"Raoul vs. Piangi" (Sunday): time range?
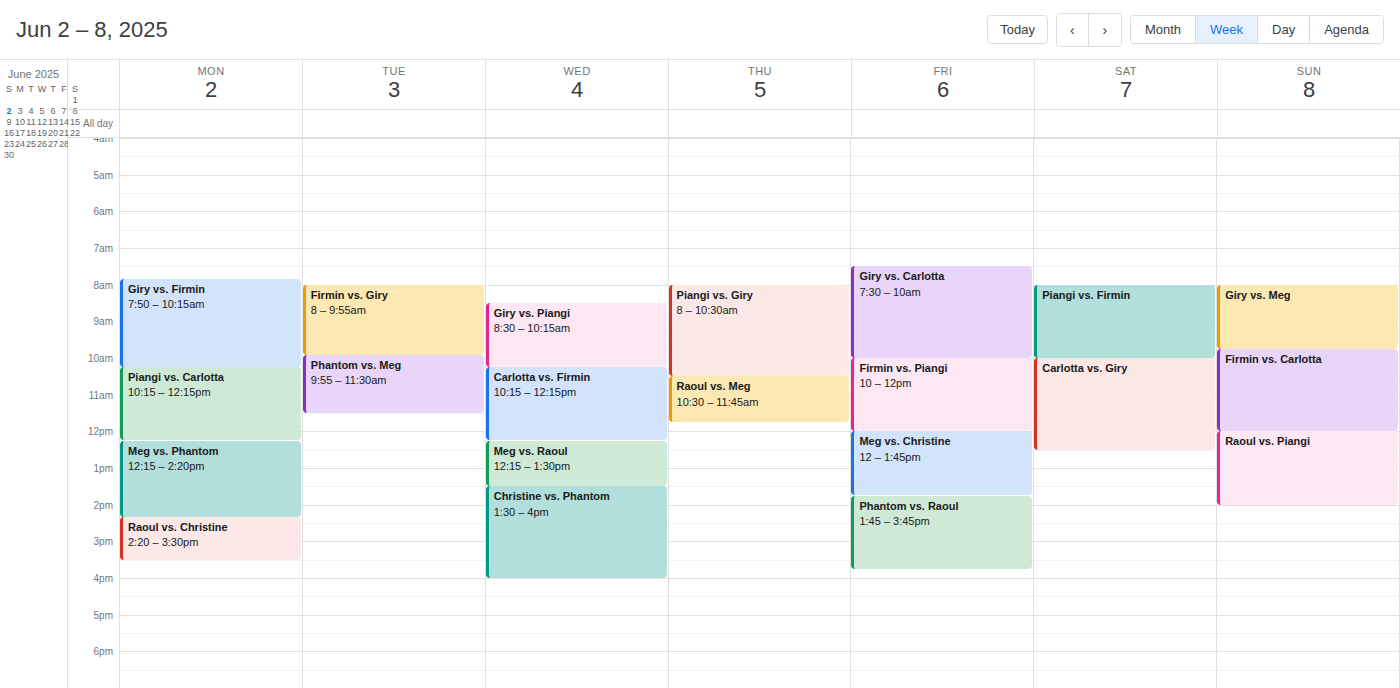
12:00 PM to 2:00 PM